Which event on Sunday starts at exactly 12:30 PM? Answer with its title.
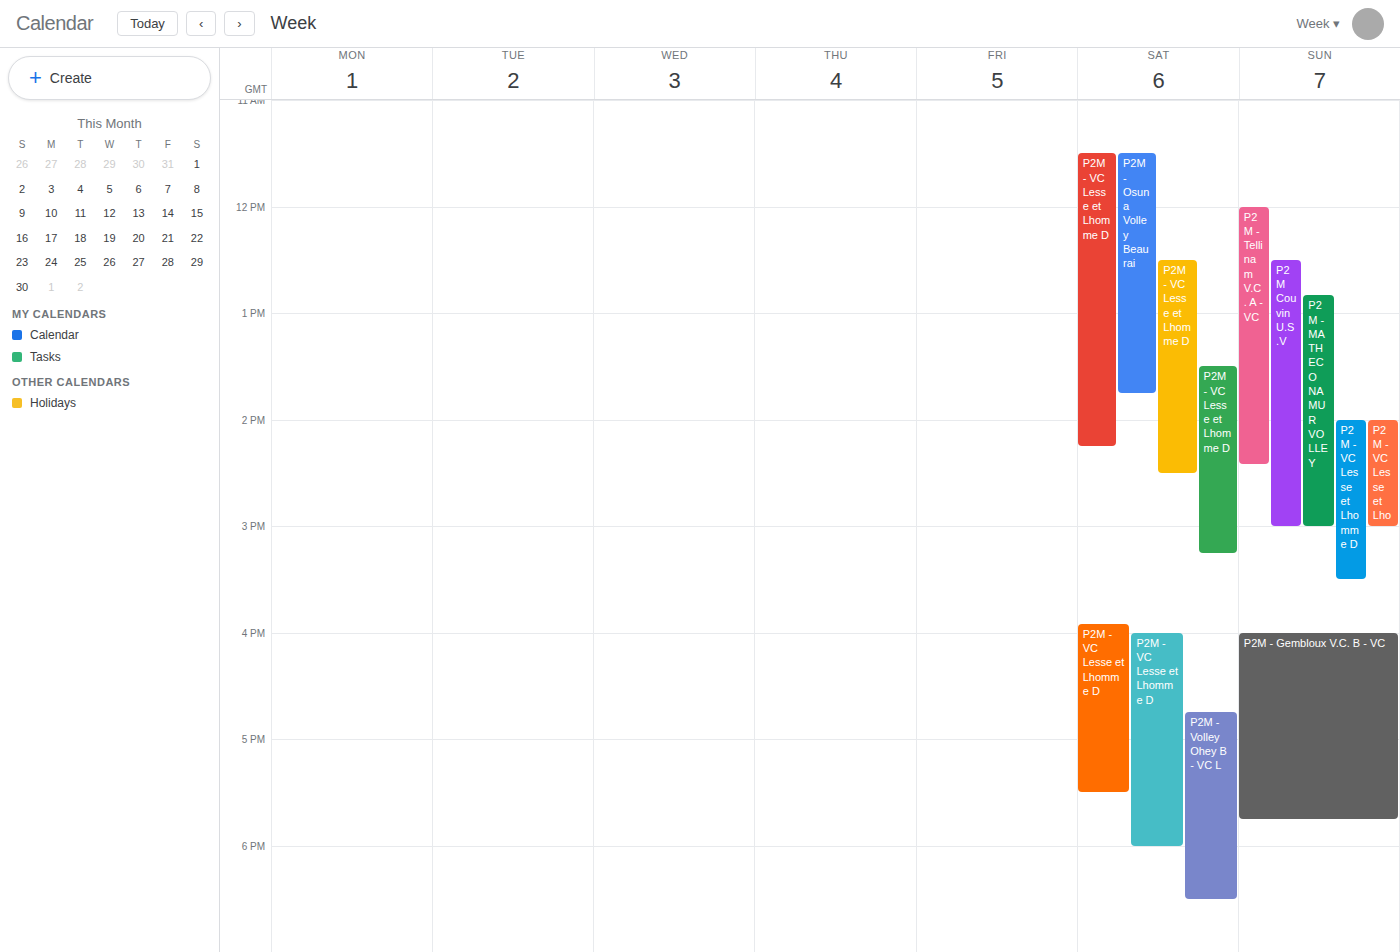
"P2M Couvin U.S.V"